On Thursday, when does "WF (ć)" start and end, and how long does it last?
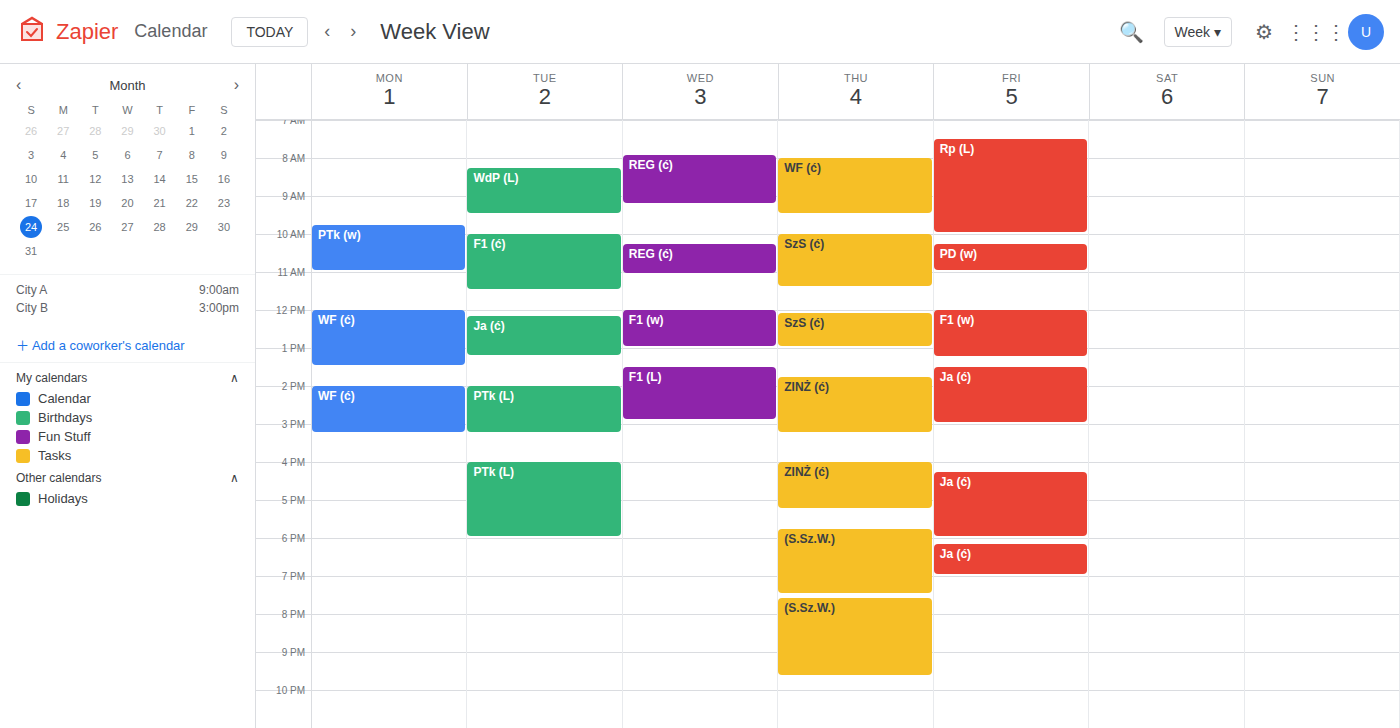
8:00 AM to 9:30 AM, 1 hour 30 minutes